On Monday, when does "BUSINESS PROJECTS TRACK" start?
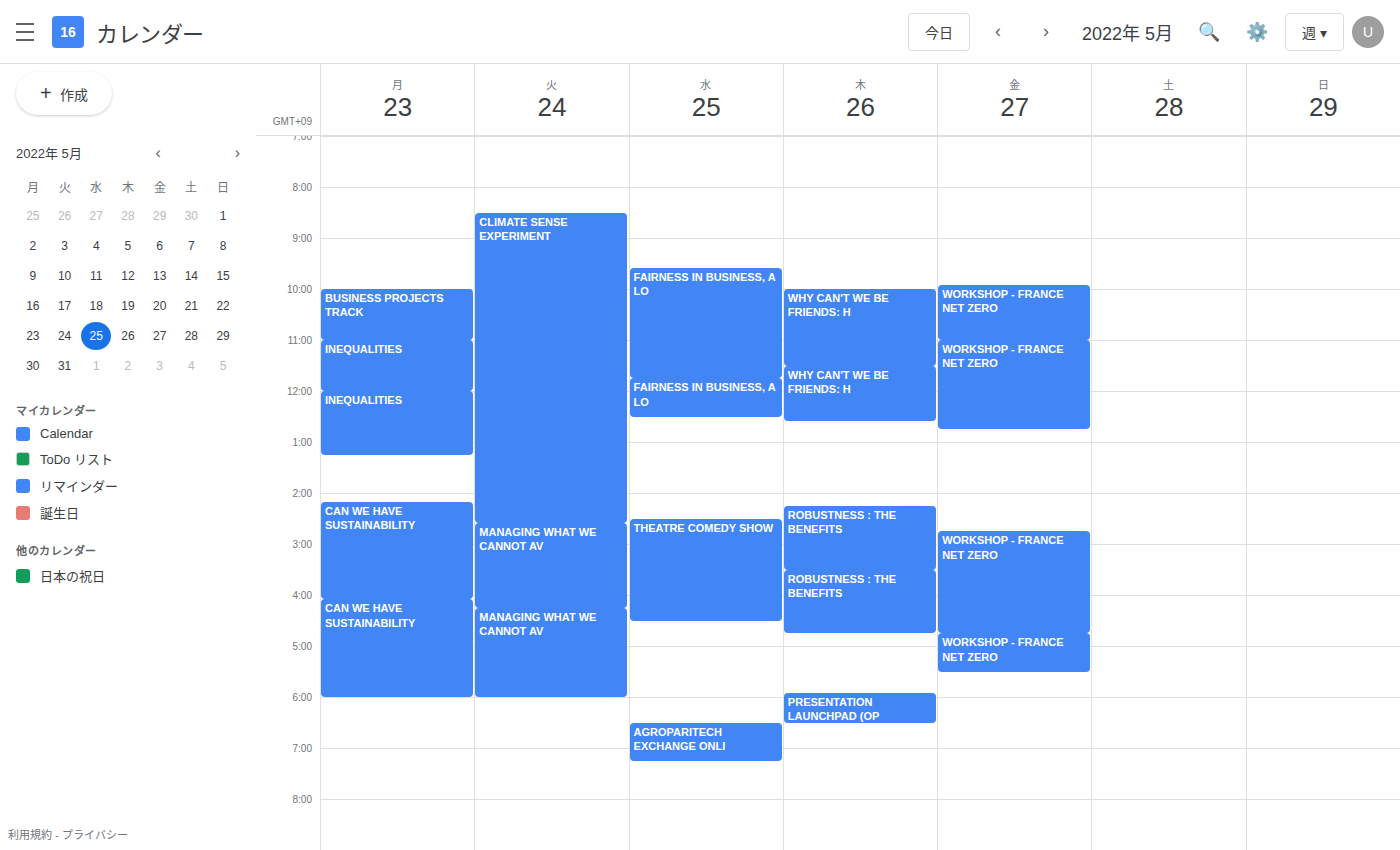
10:00 AM